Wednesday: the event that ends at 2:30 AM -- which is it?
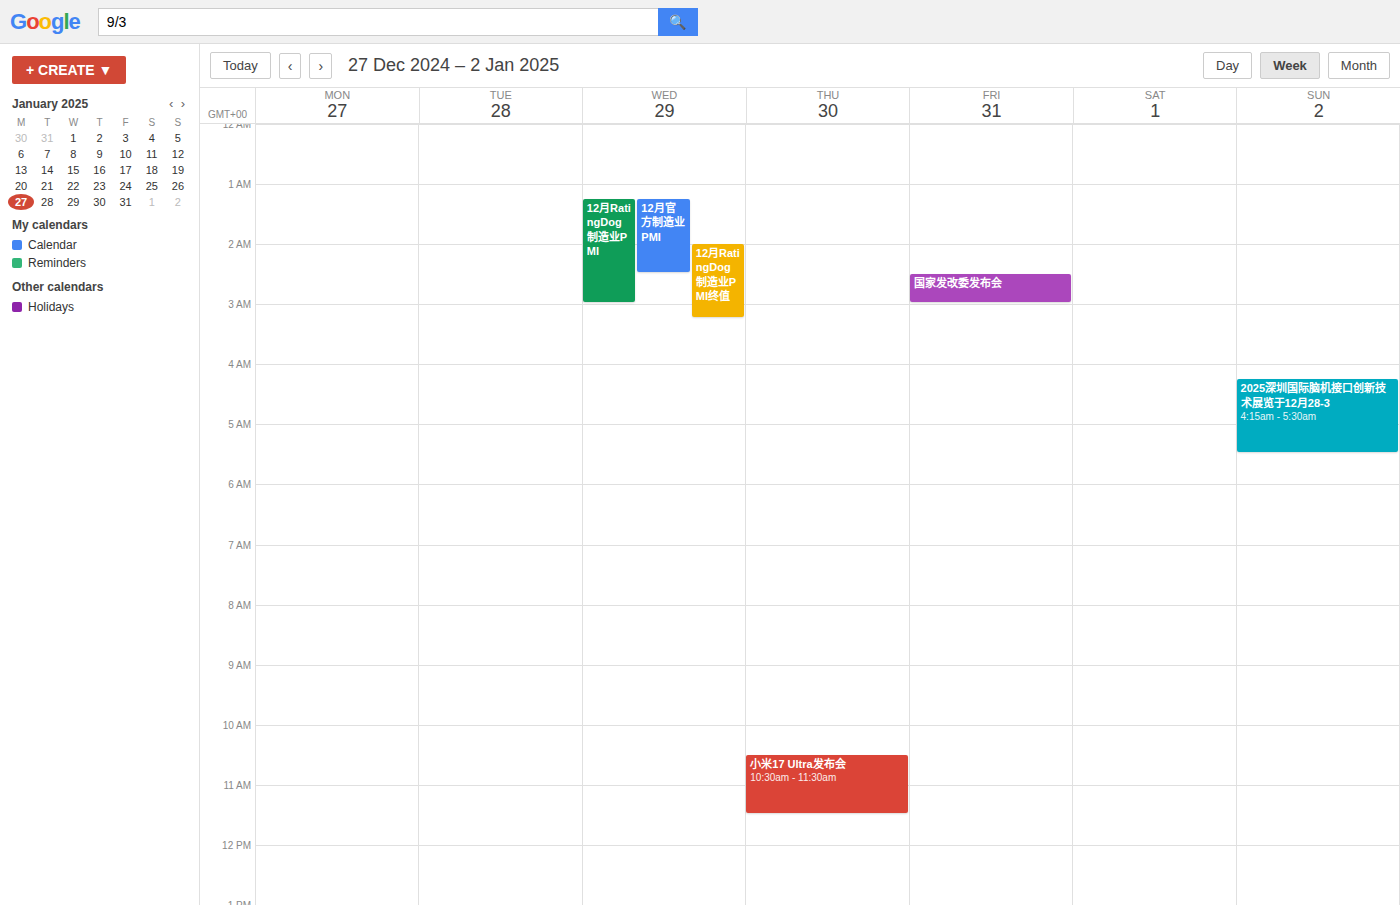
"12月官方制造业PMI"